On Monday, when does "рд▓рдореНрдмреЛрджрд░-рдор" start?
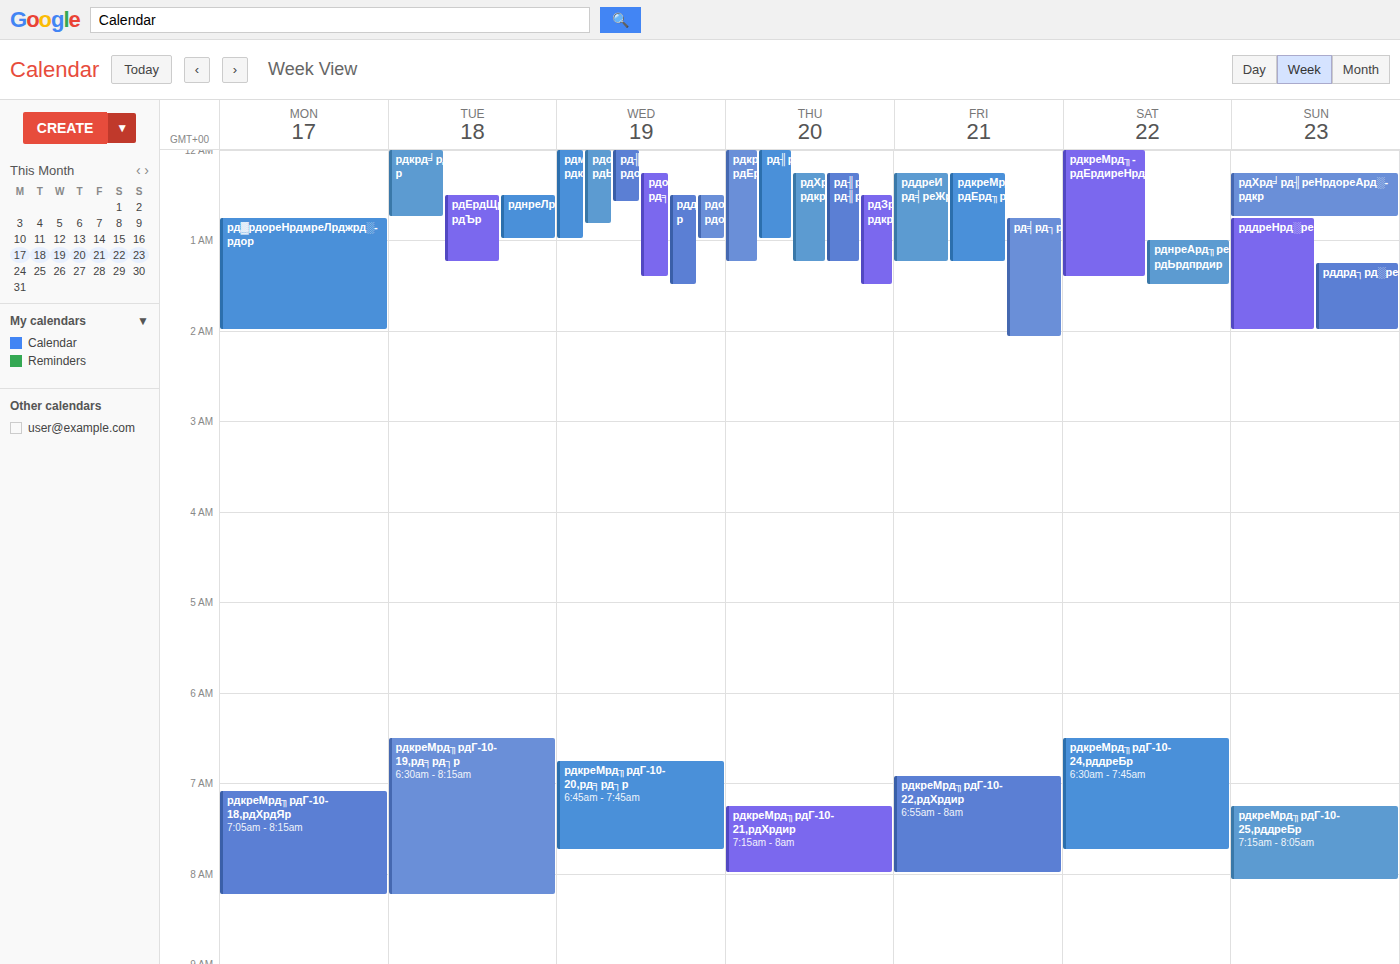
12:45 AM